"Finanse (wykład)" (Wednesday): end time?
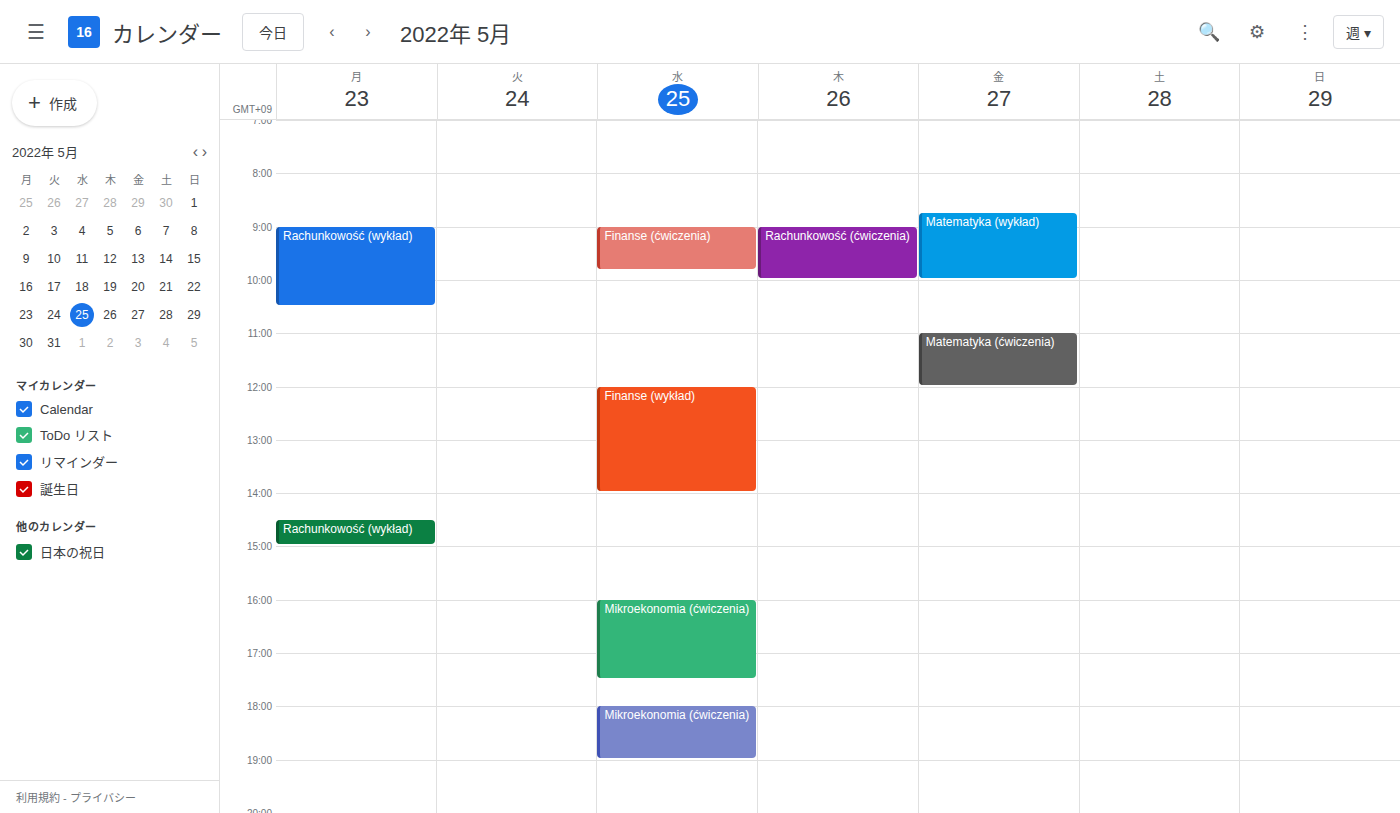
2:00 PM